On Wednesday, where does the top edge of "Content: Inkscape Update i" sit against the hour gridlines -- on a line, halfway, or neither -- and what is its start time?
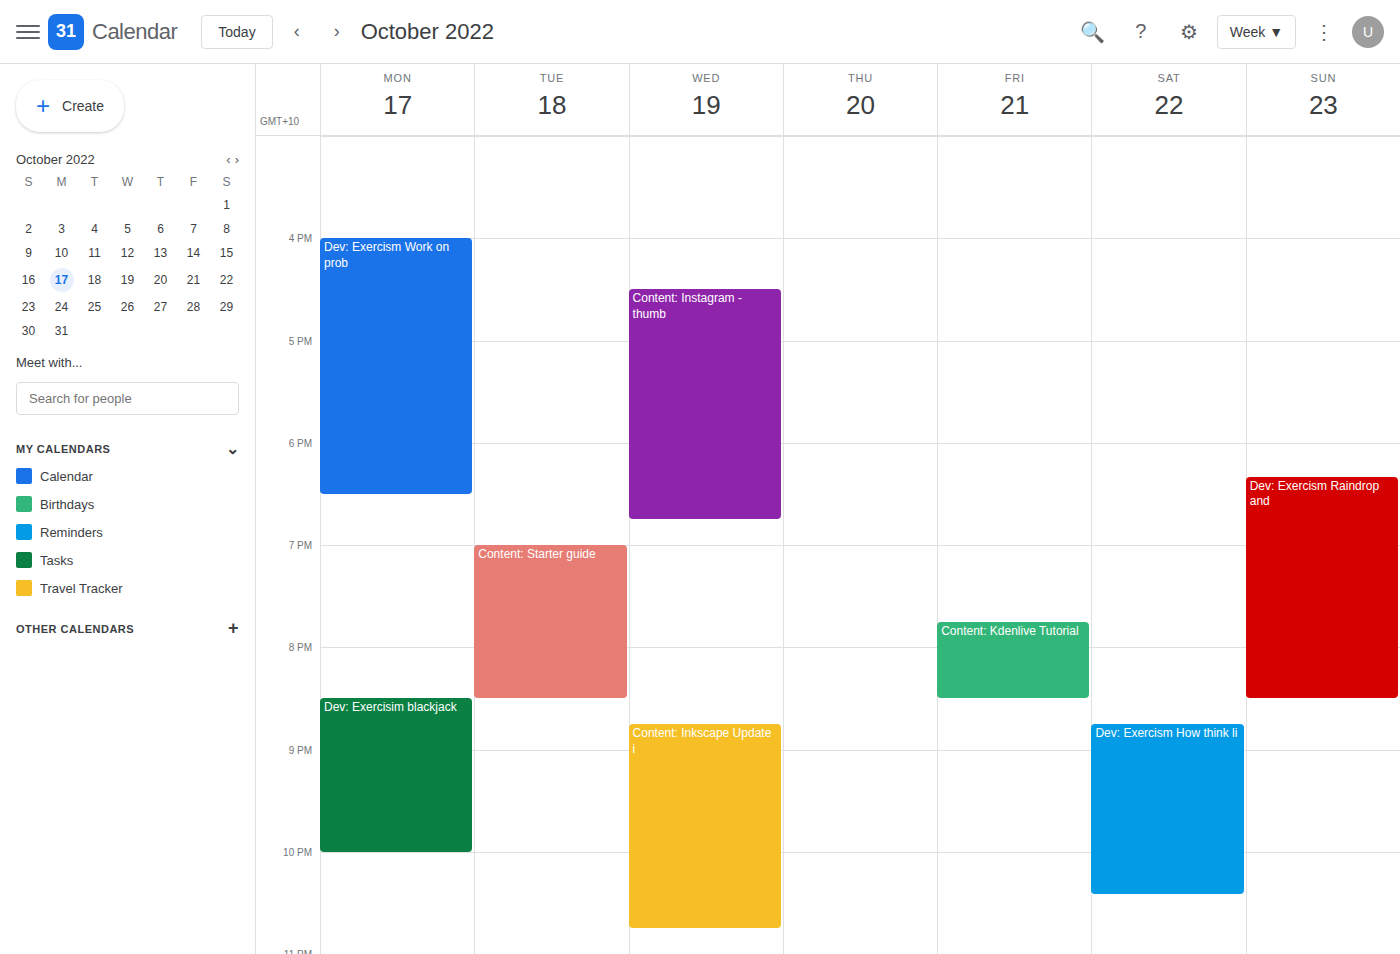
8:45 PM -- neither: three quarters of the way from the 8 PM line to the 9 PM line.